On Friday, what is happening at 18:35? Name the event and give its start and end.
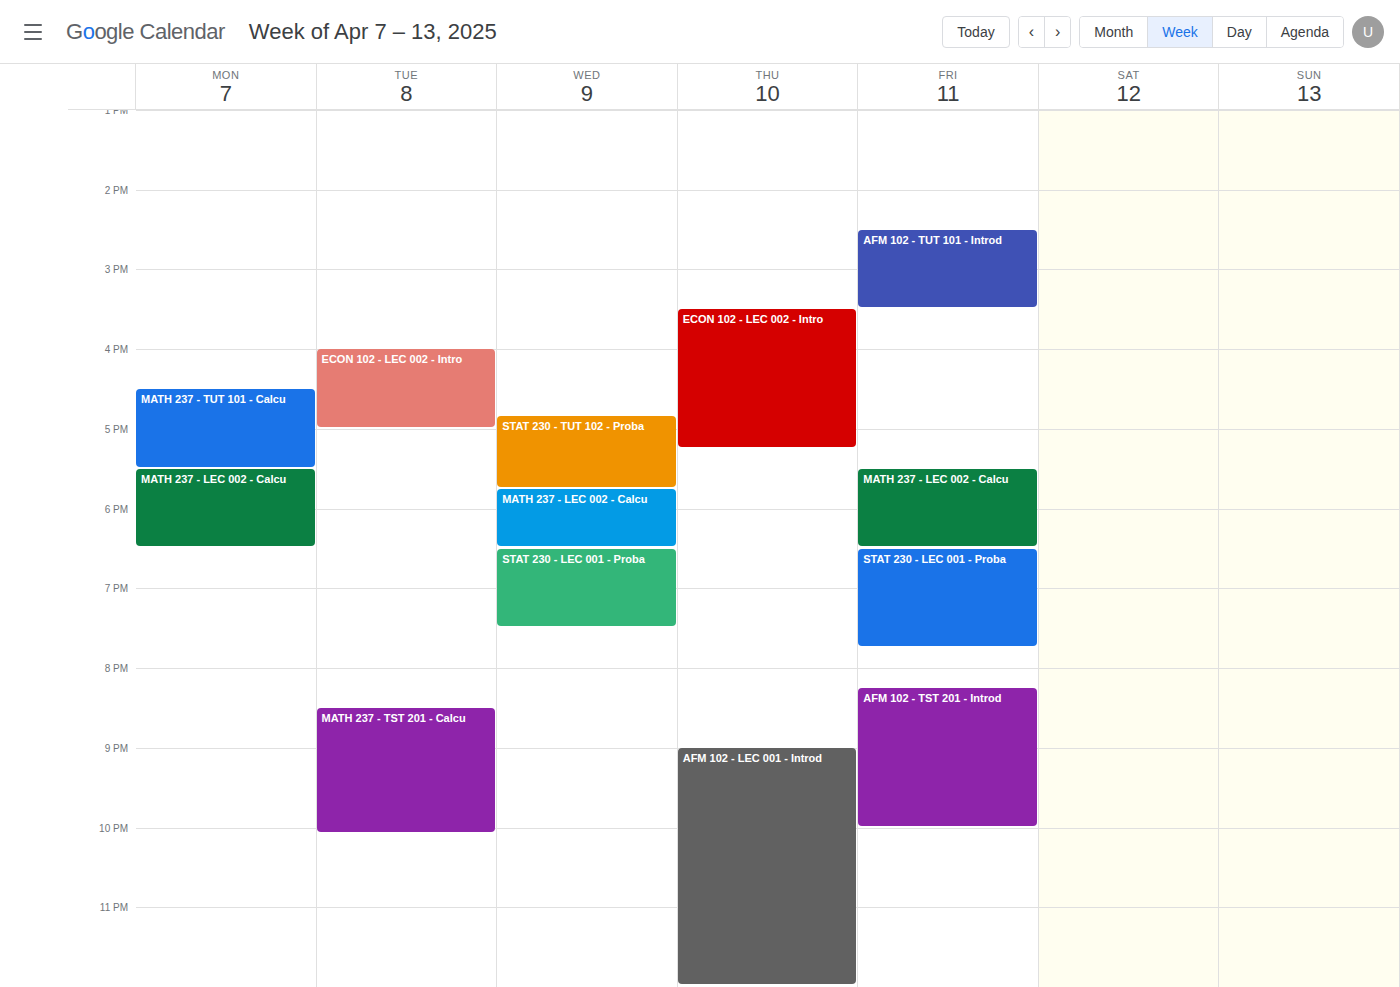
"STAT 230 - LEC 001 - Proba", 18:30 to 19:45